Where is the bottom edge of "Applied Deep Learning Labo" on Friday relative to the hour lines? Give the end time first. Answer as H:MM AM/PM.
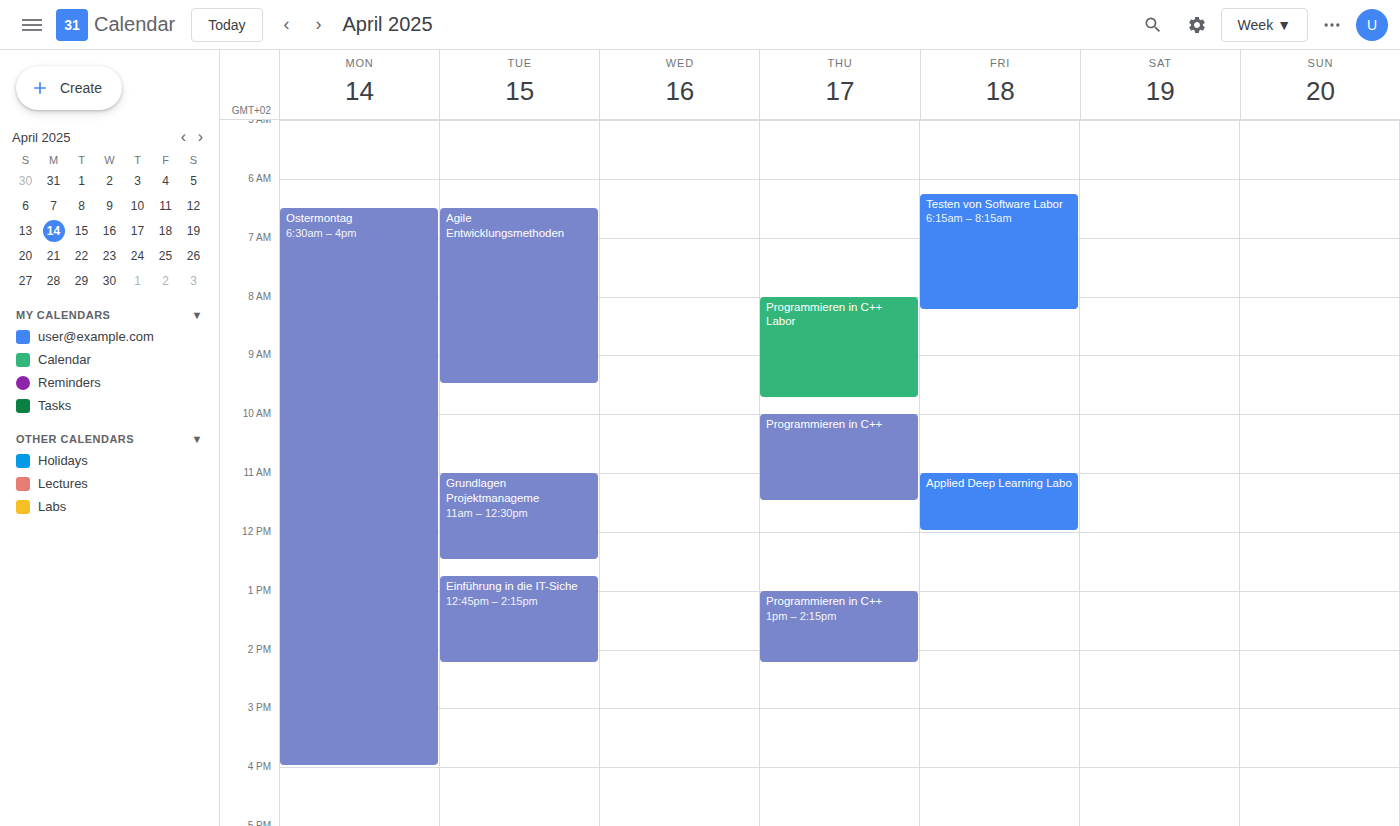
12:00 PM -- exactly on the 12 PM line.